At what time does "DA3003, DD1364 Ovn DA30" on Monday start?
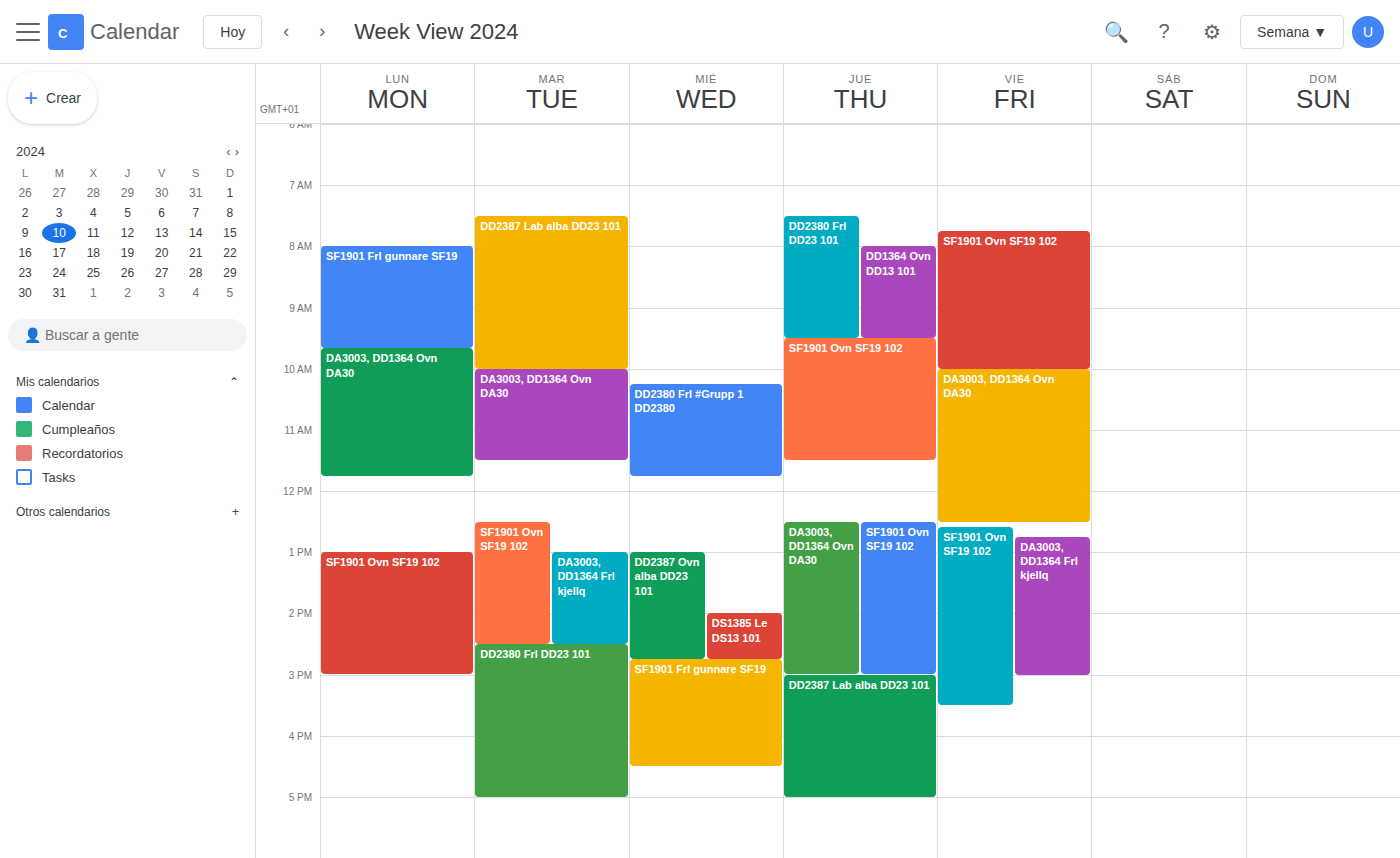
9:40 AM